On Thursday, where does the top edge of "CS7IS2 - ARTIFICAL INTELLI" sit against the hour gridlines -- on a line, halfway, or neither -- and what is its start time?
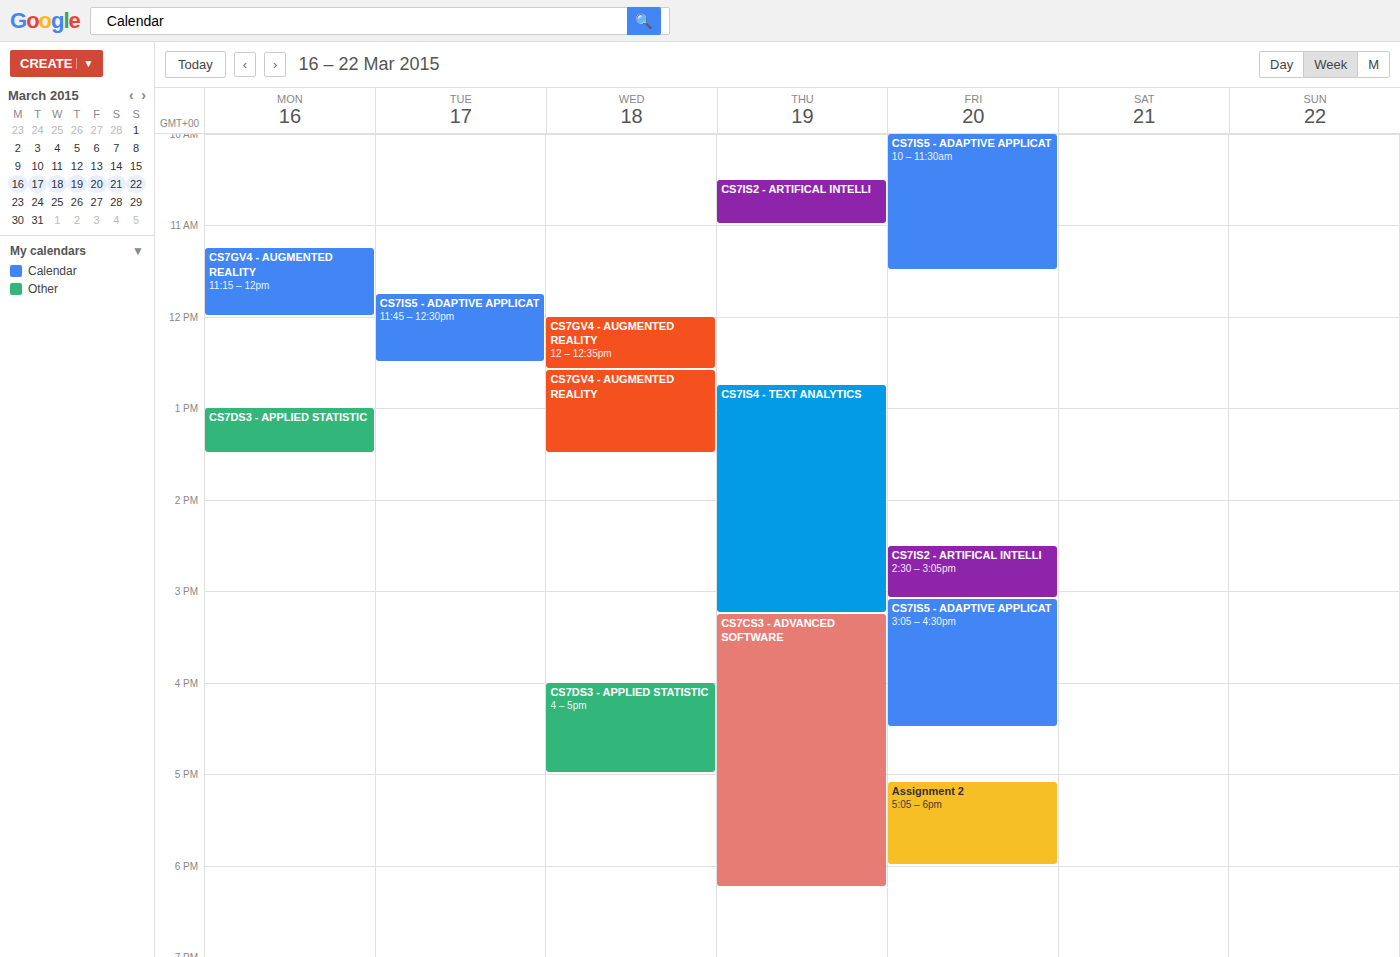
10:30 AM -- halfway between the 10 AM and 11 AM lines.